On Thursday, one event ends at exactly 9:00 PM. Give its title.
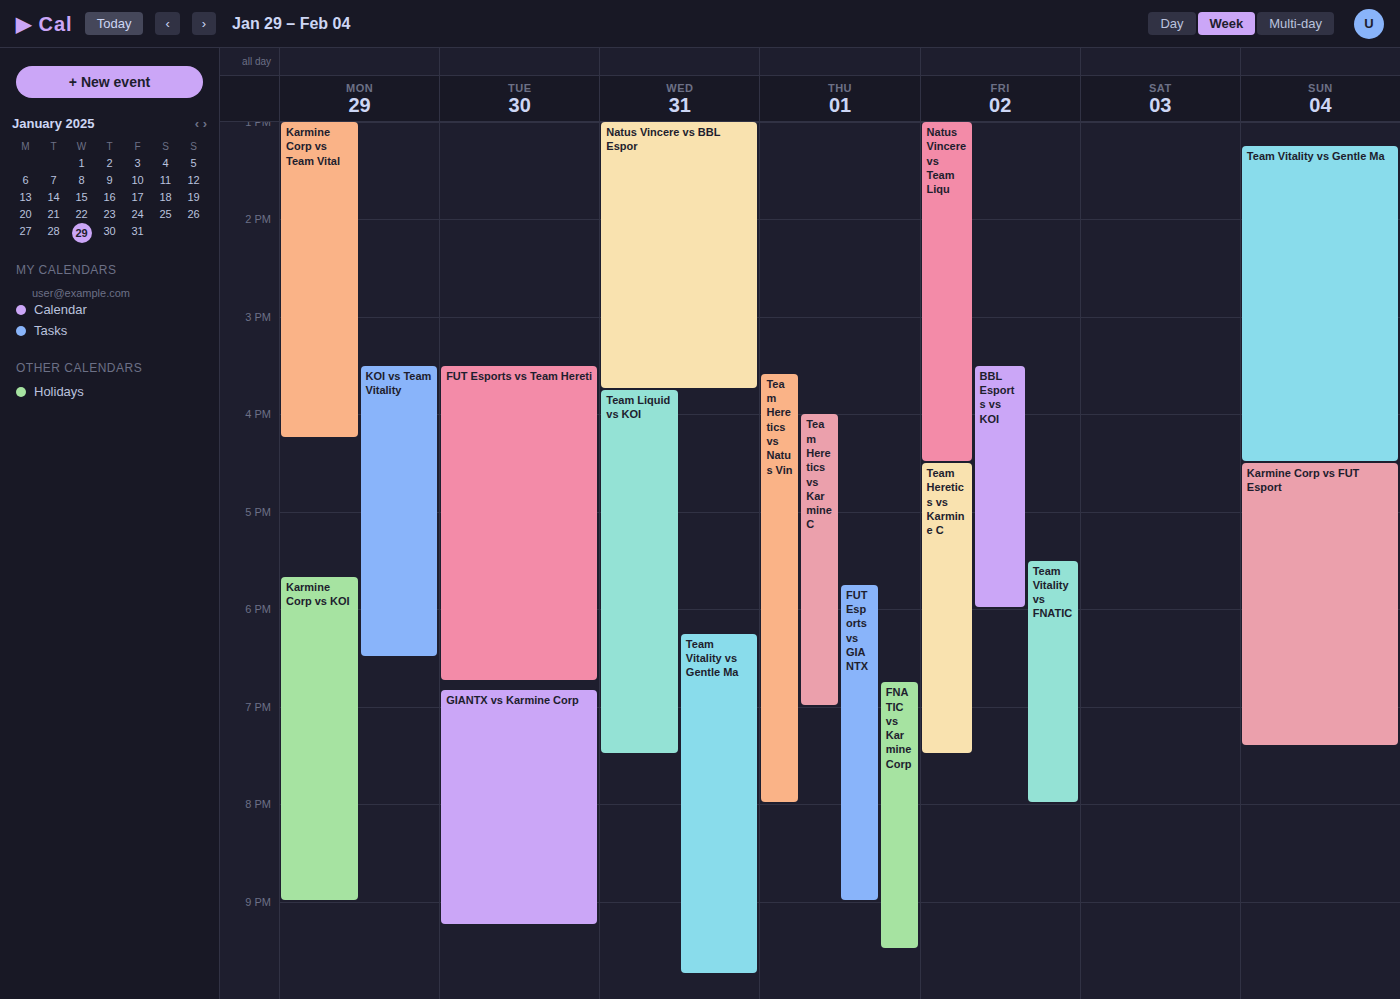
"FUT Esports vs GIANTX"